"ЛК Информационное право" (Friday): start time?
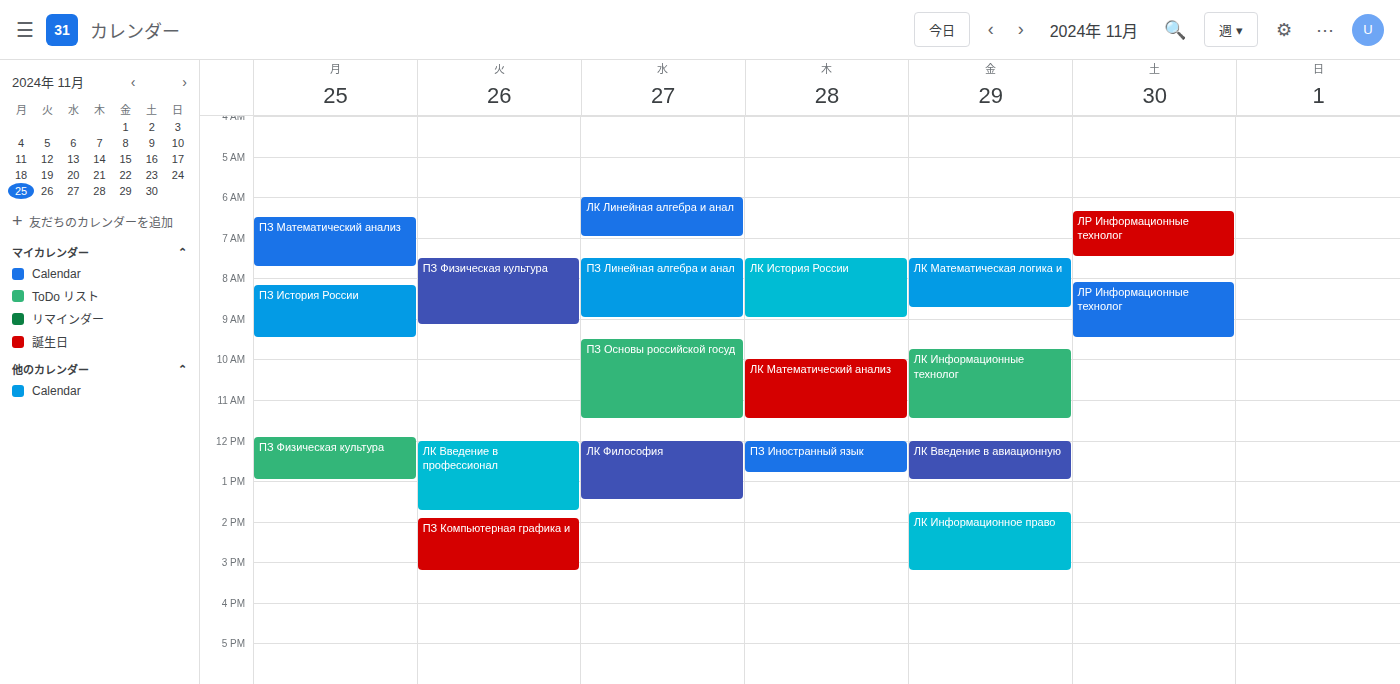
13:45